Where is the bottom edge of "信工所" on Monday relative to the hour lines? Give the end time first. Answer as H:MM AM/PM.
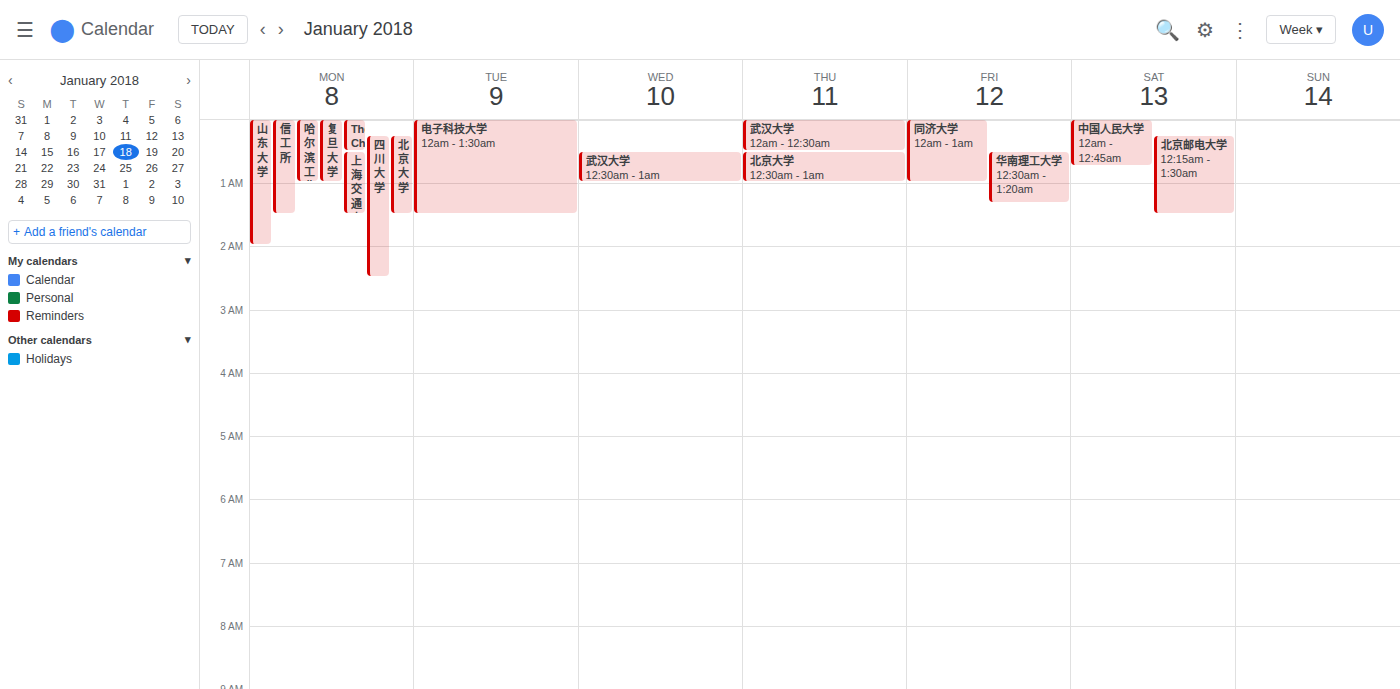
1:30 AM -- halfway between the 1 AM and 2 AM lines.